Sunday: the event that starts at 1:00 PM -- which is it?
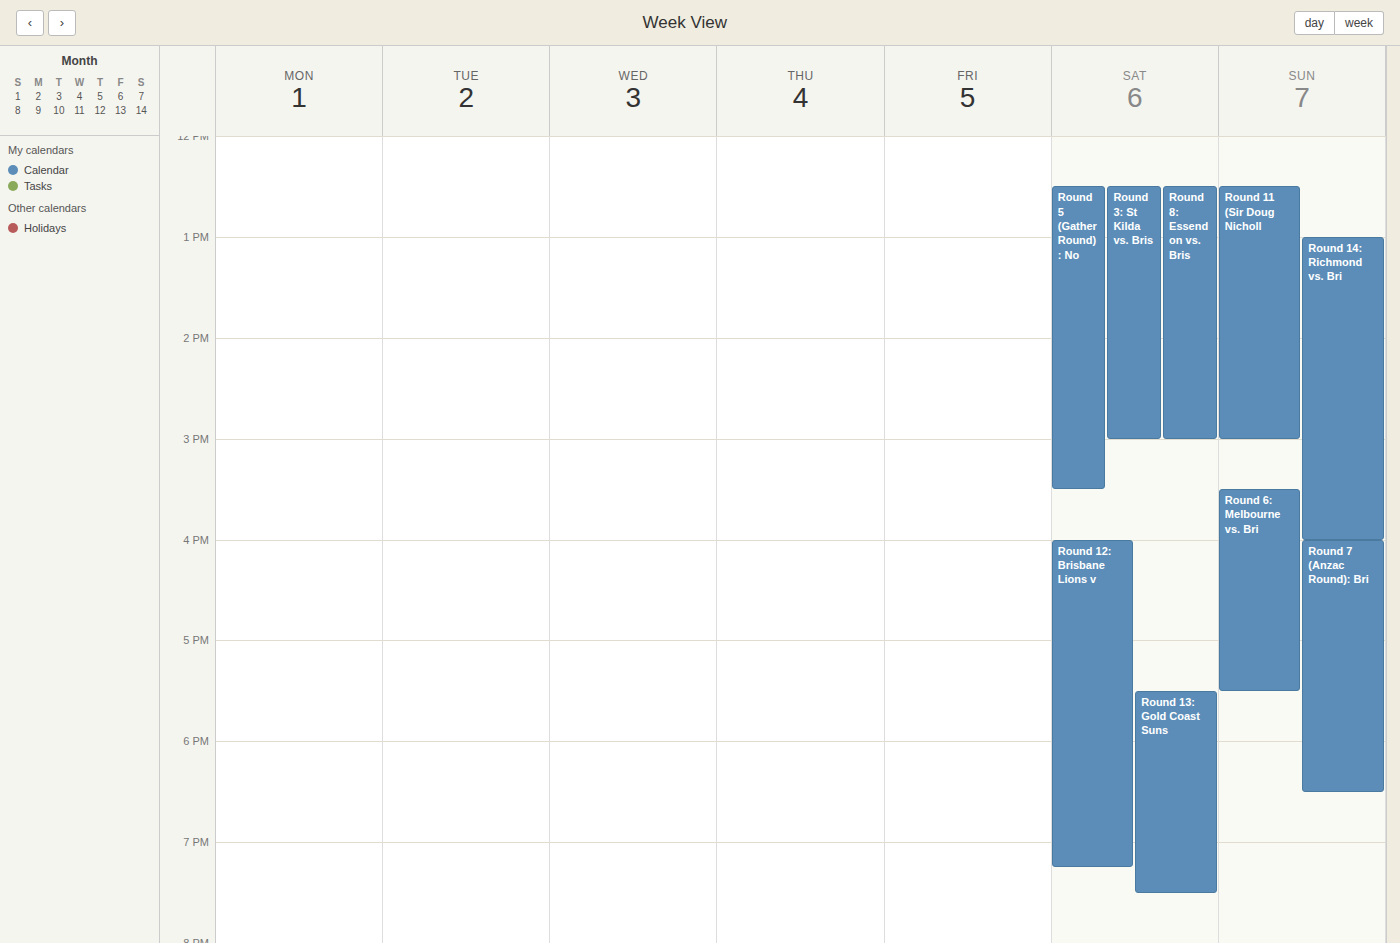
"Round 14: Richmond vs. Bri"